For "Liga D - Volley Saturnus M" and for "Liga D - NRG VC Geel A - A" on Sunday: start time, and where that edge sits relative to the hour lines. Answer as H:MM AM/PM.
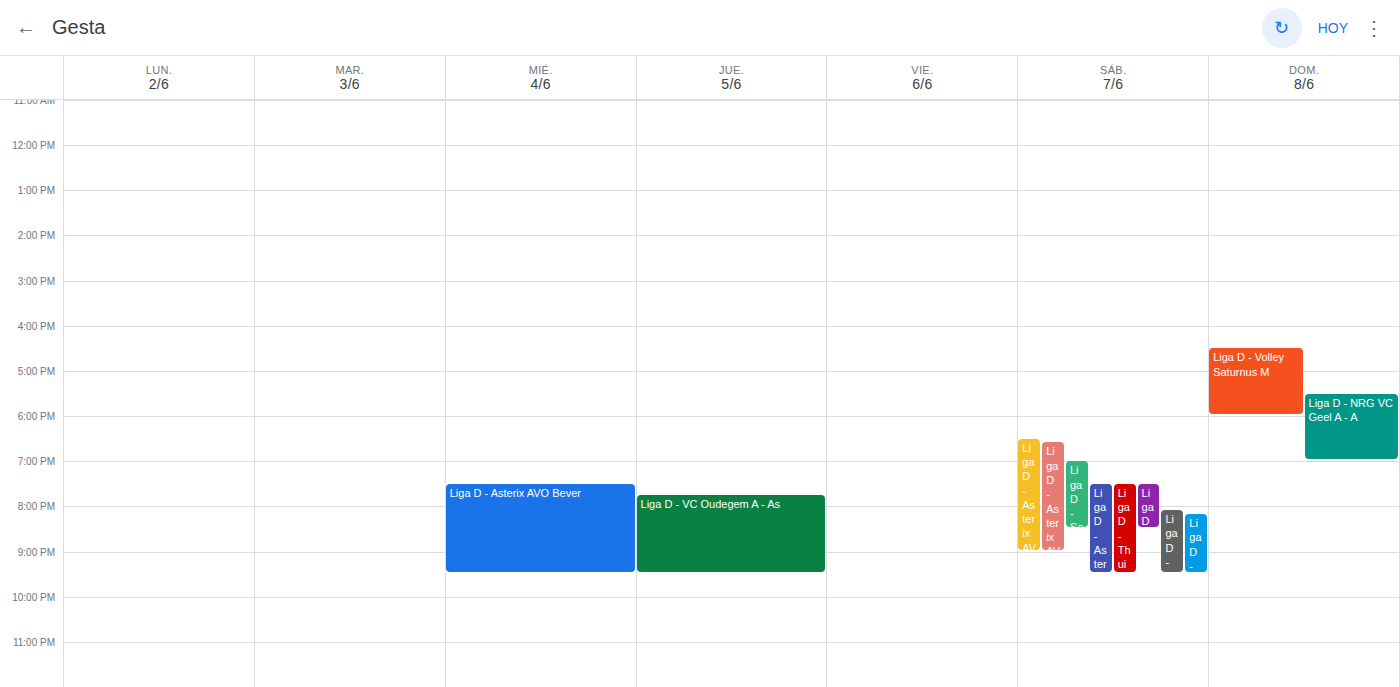
"Liga D - Volley Saturnus M": 4:30 PM, halfway between the 4 PM and 5 PM lines. "Liga D - NRG VC Geel A - A": 5:30 PM, halfway between the 5 PM and 6 PM lines.